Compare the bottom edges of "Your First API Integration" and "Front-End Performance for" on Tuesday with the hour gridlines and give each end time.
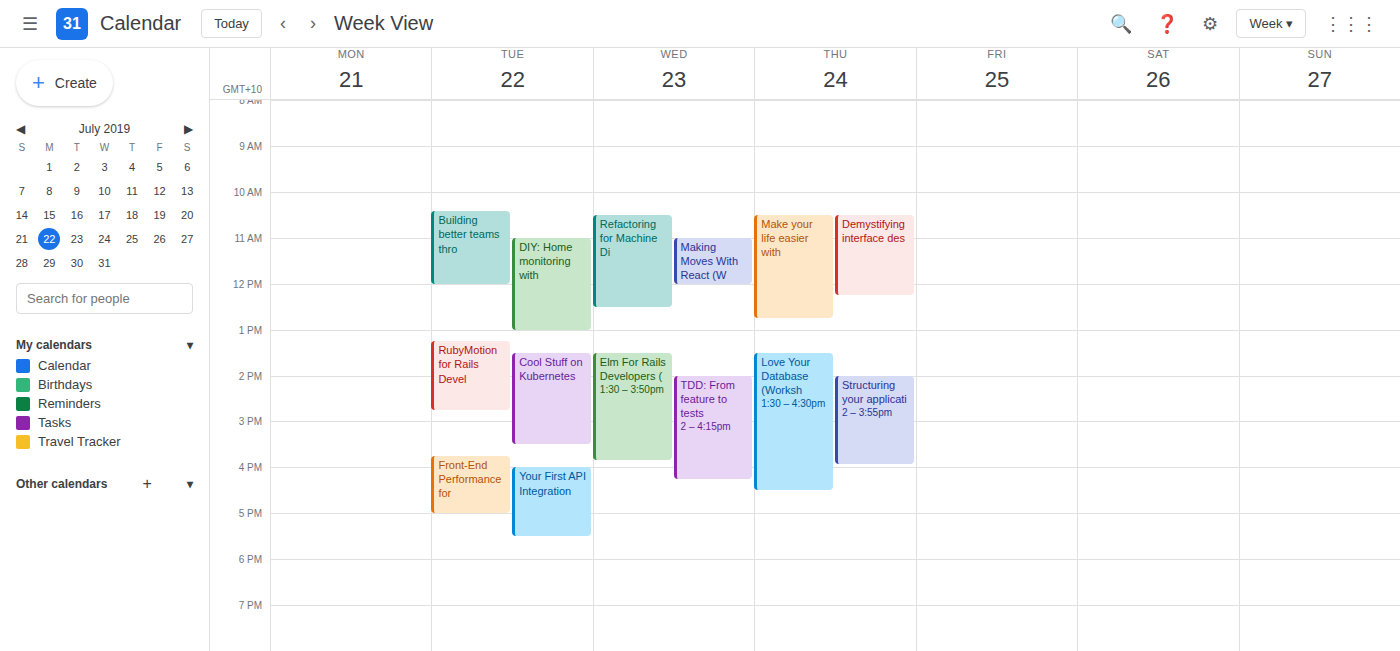
"Your First API Integration": 5:30 PM, halfway between the 5 PM and 6 PM lines. "Front-End Performance for": 5:00 PM, exactly on the 5 PM line.